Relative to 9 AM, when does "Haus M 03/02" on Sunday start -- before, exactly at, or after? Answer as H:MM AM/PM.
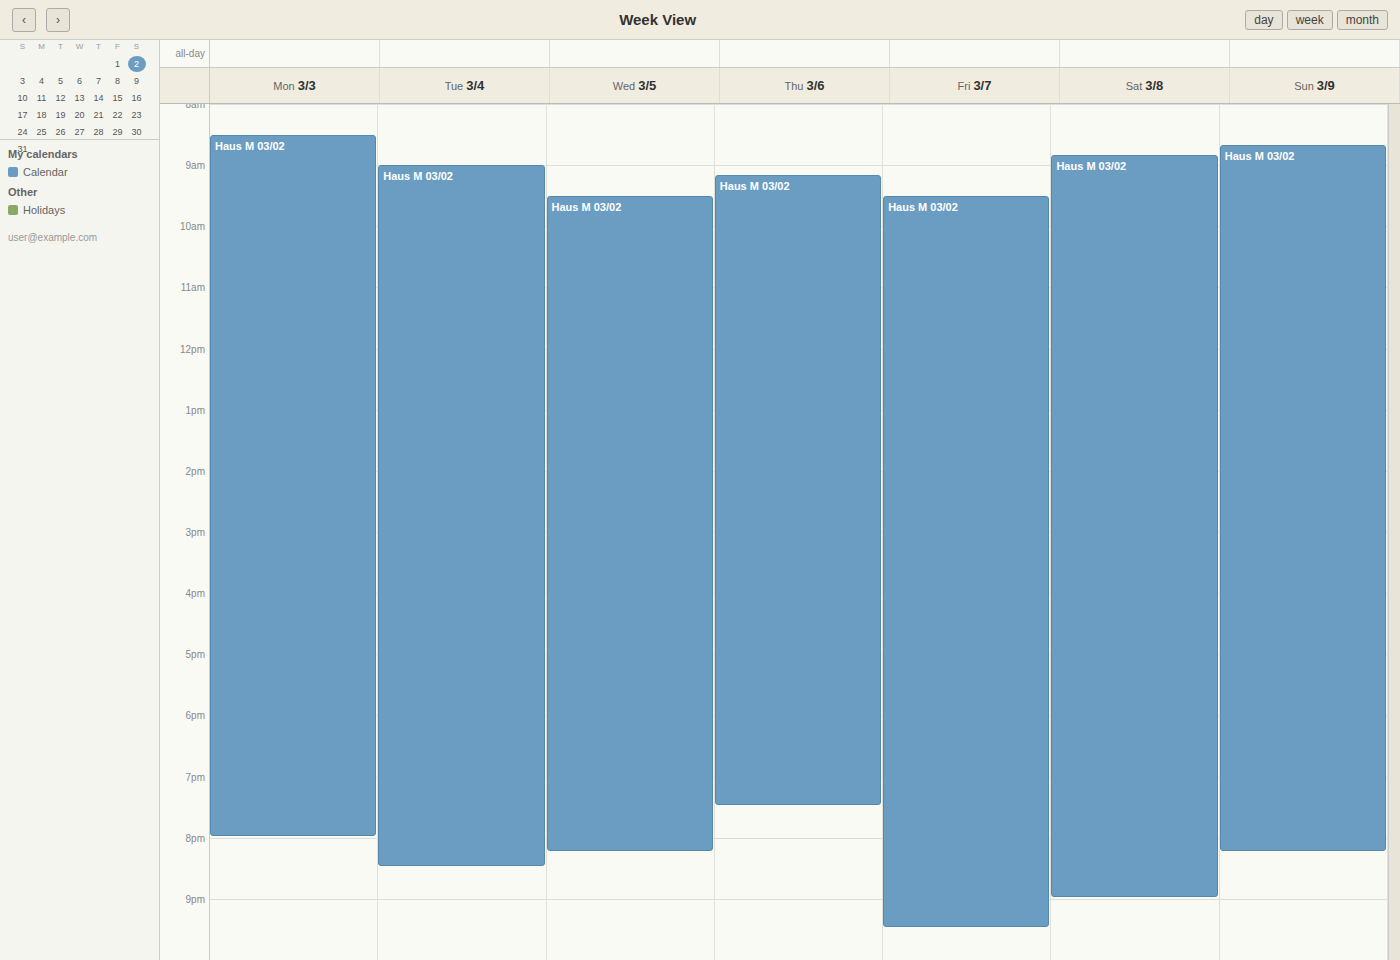
8:40 AM -- before 9 AM, 20 minutes above the 9 AM line.